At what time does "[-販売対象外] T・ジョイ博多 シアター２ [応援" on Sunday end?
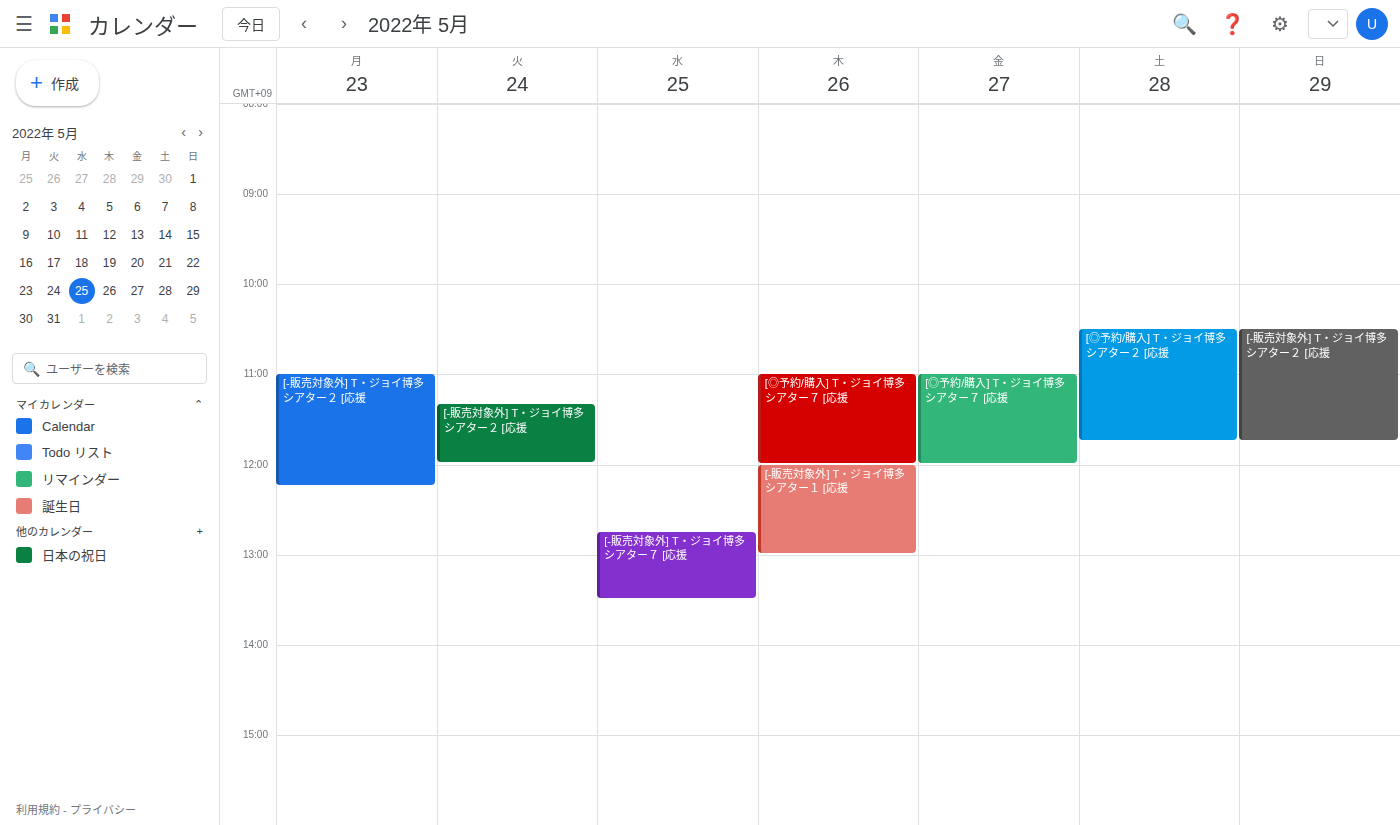
11:45 AM